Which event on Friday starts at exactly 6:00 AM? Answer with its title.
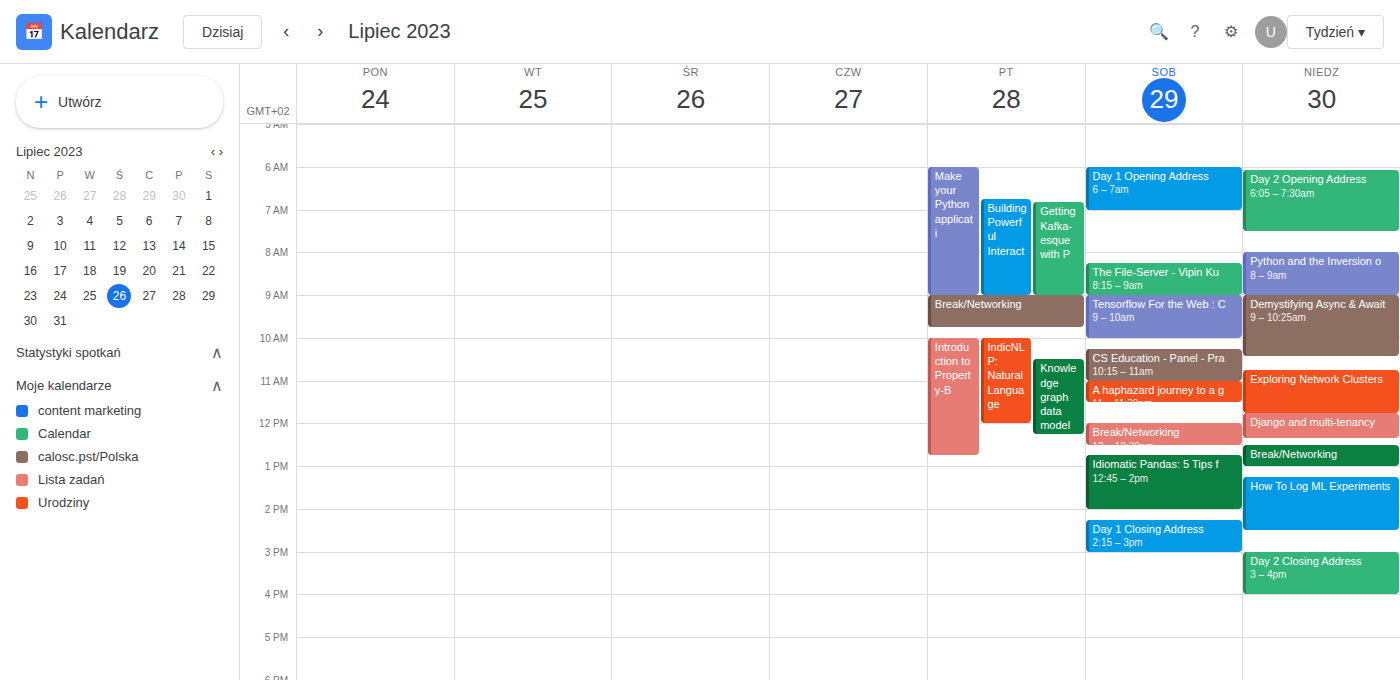
"Make your Python applicati"